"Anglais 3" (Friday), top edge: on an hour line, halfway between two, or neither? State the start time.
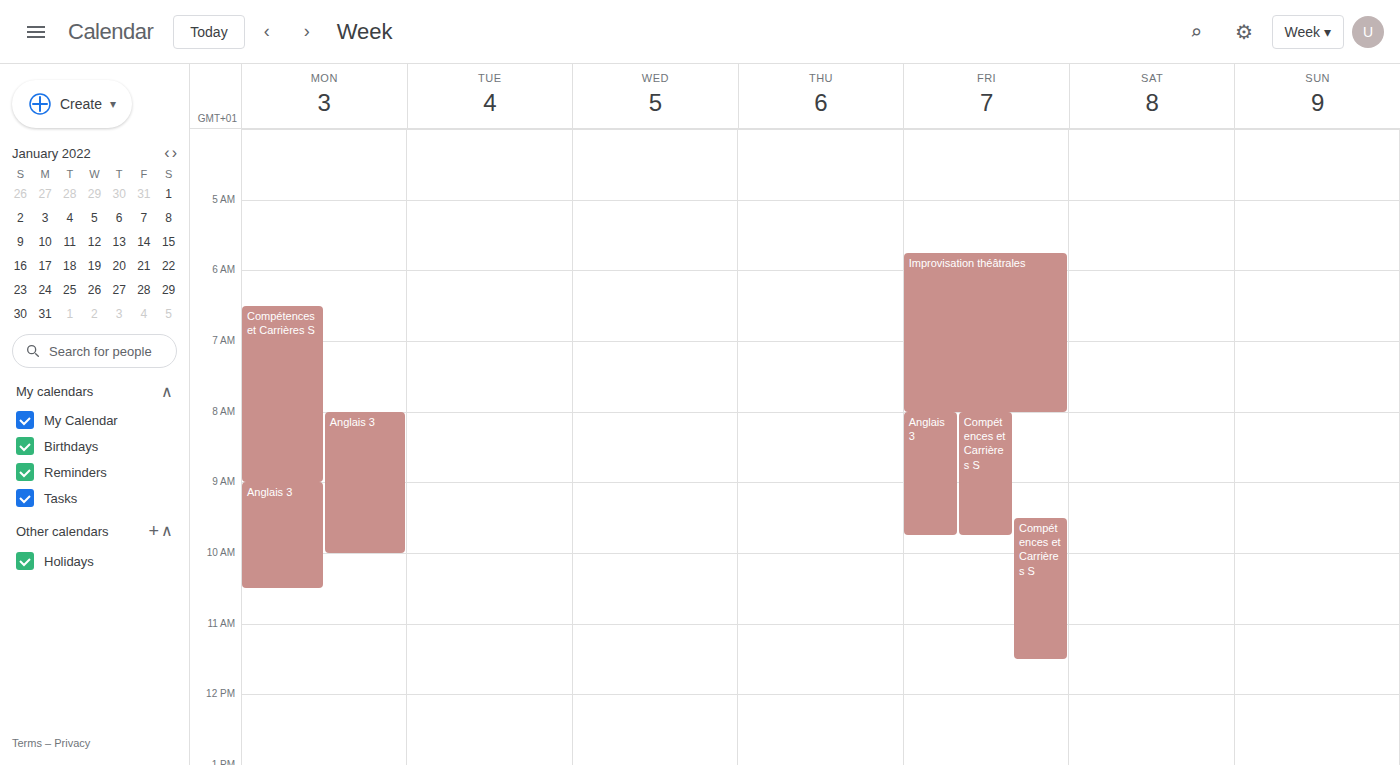
08:00 -- exactly on the 08:00 line.